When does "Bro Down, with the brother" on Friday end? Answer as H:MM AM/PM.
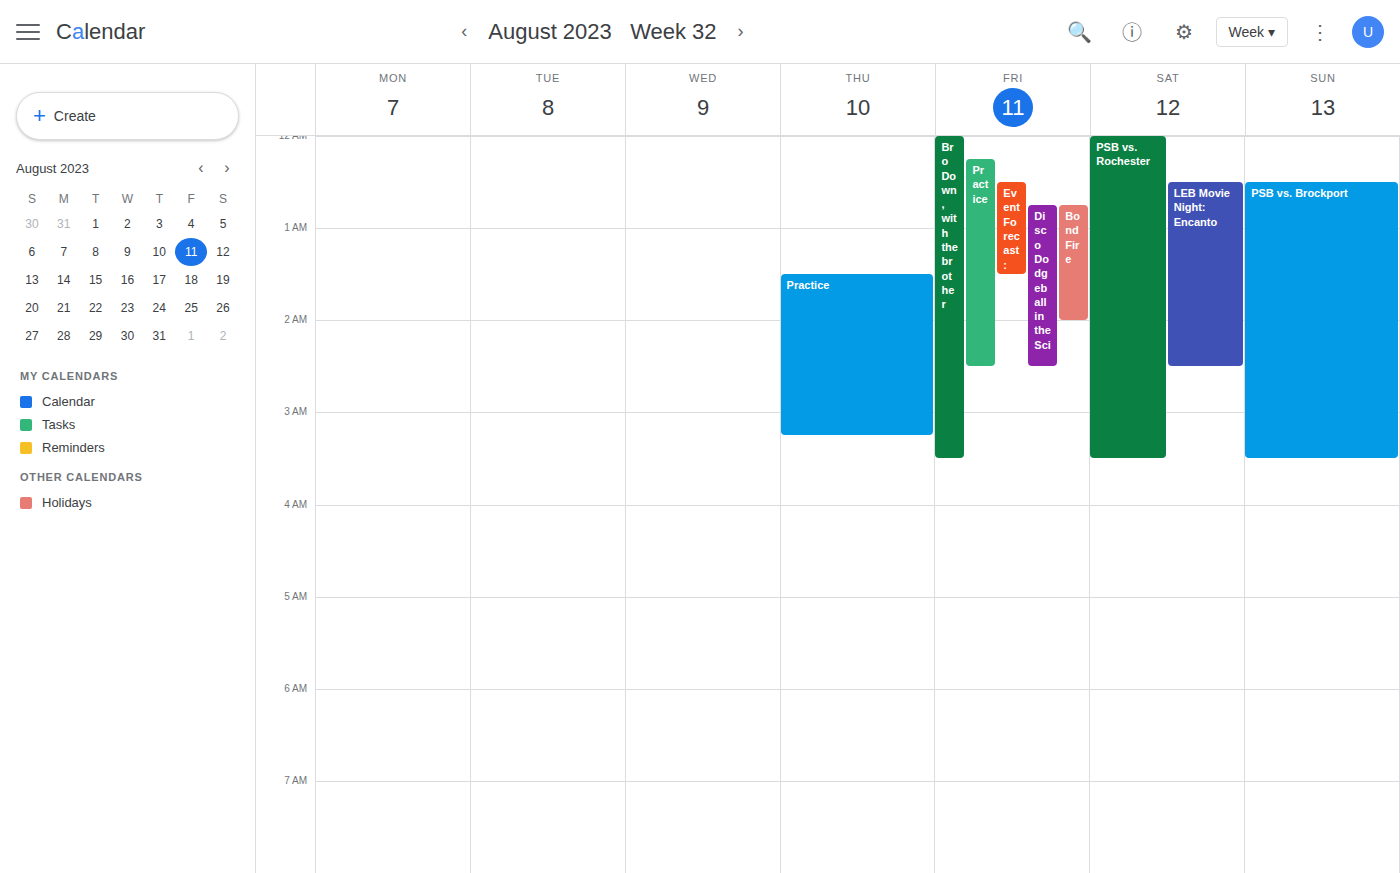
3:30 AM